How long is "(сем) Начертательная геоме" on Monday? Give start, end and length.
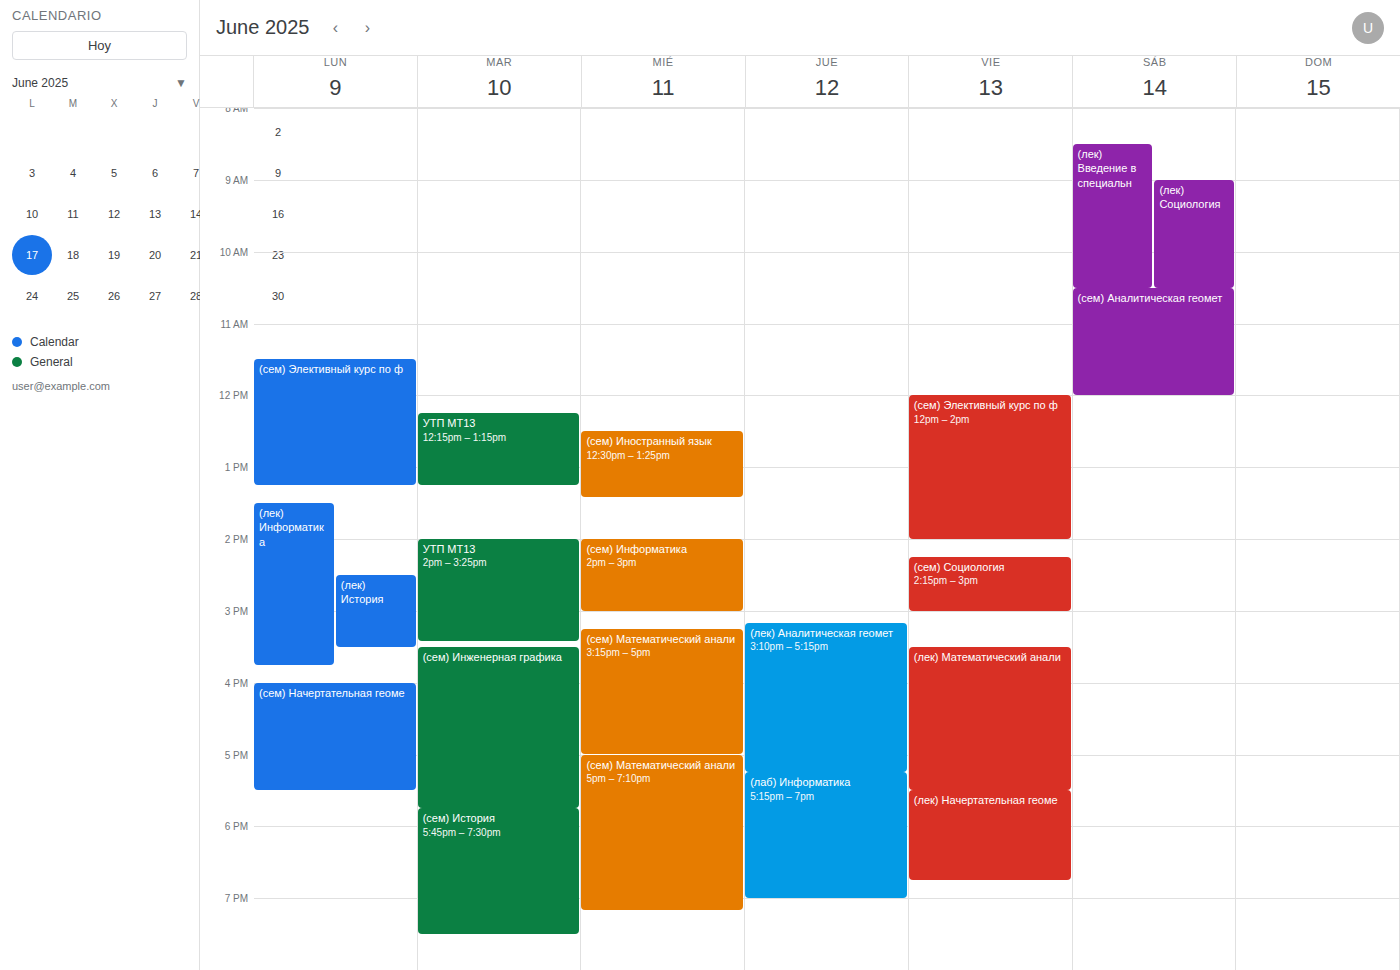
4:00 PM to 5:30 PM, 1 hour 30 minutes